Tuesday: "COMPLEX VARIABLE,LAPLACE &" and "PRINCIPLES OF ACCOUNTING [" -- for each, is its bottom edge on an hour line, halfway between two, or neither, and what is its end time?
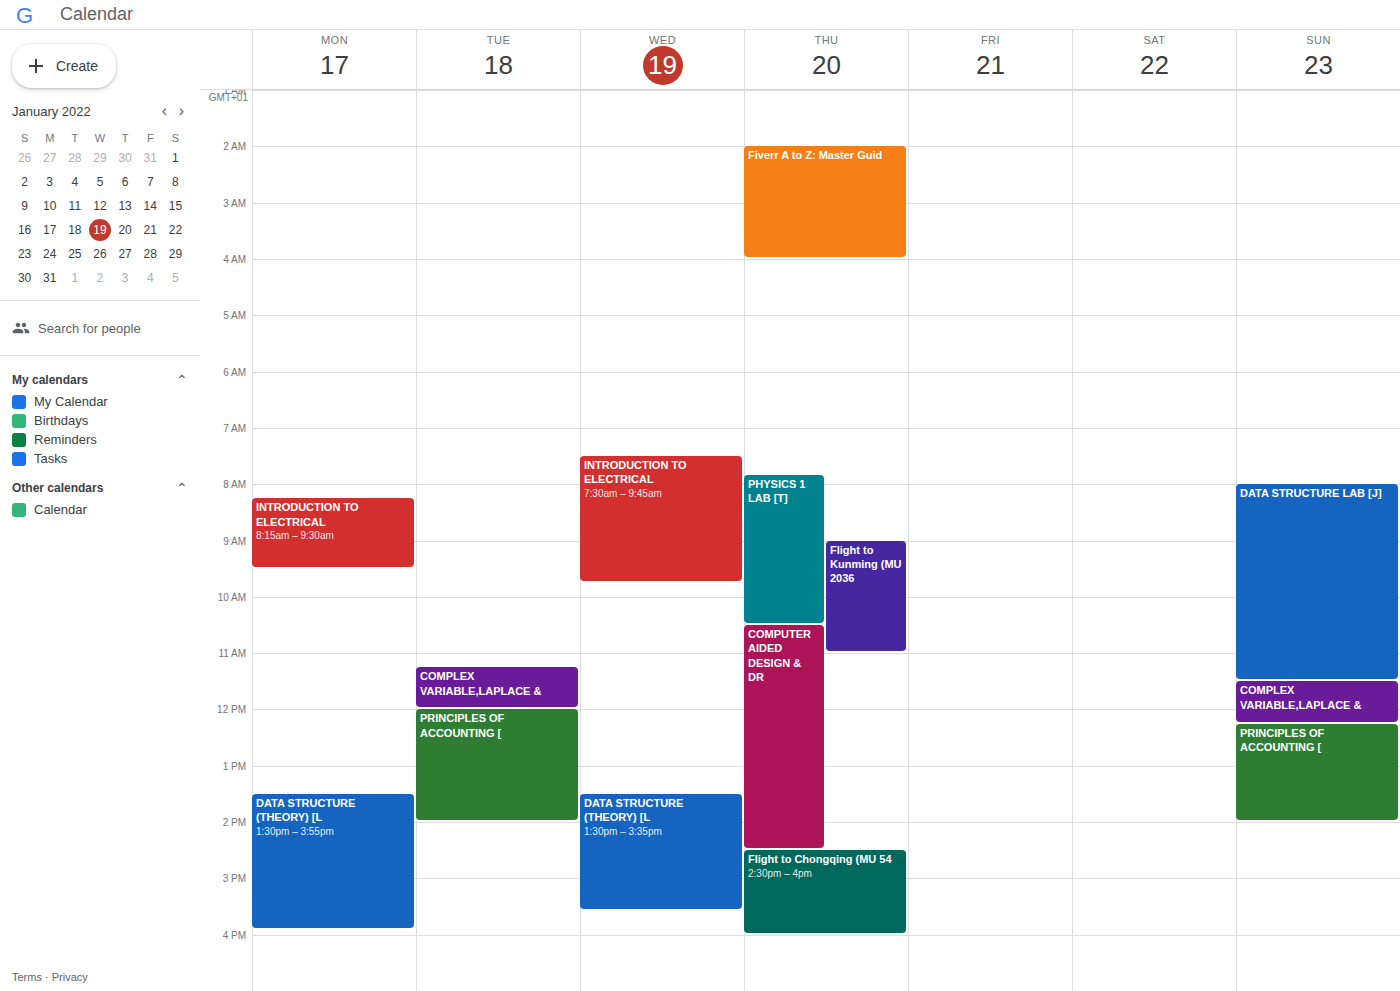
"COMPLEX VARIABLE,LAPLACE &": 12:00 PM, exactly on the 12 PM line. "PRINCIPLES OF ACCOUNTING [": 2:00 PM, exactly on the 2 PM line.